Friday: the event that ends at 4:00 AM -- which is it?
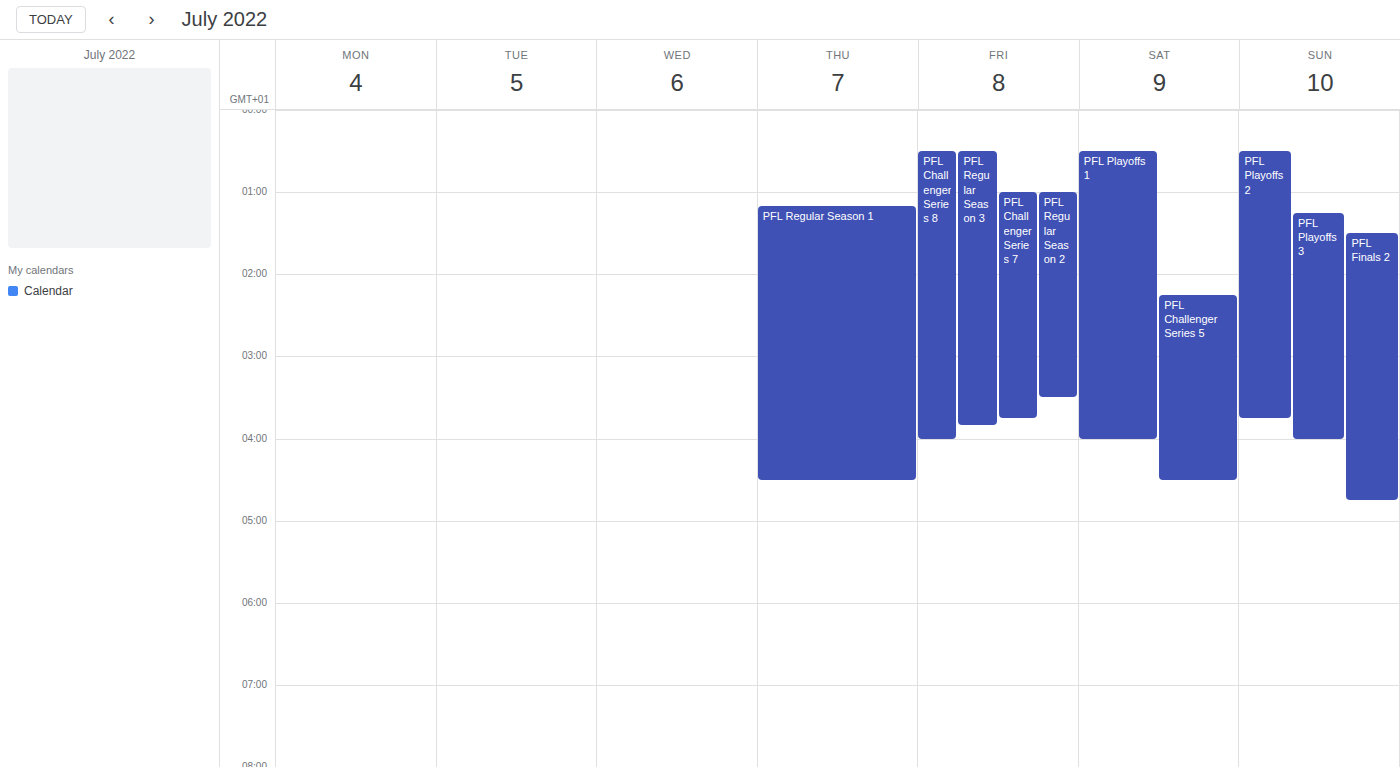
"PFL Challenger Series 8"